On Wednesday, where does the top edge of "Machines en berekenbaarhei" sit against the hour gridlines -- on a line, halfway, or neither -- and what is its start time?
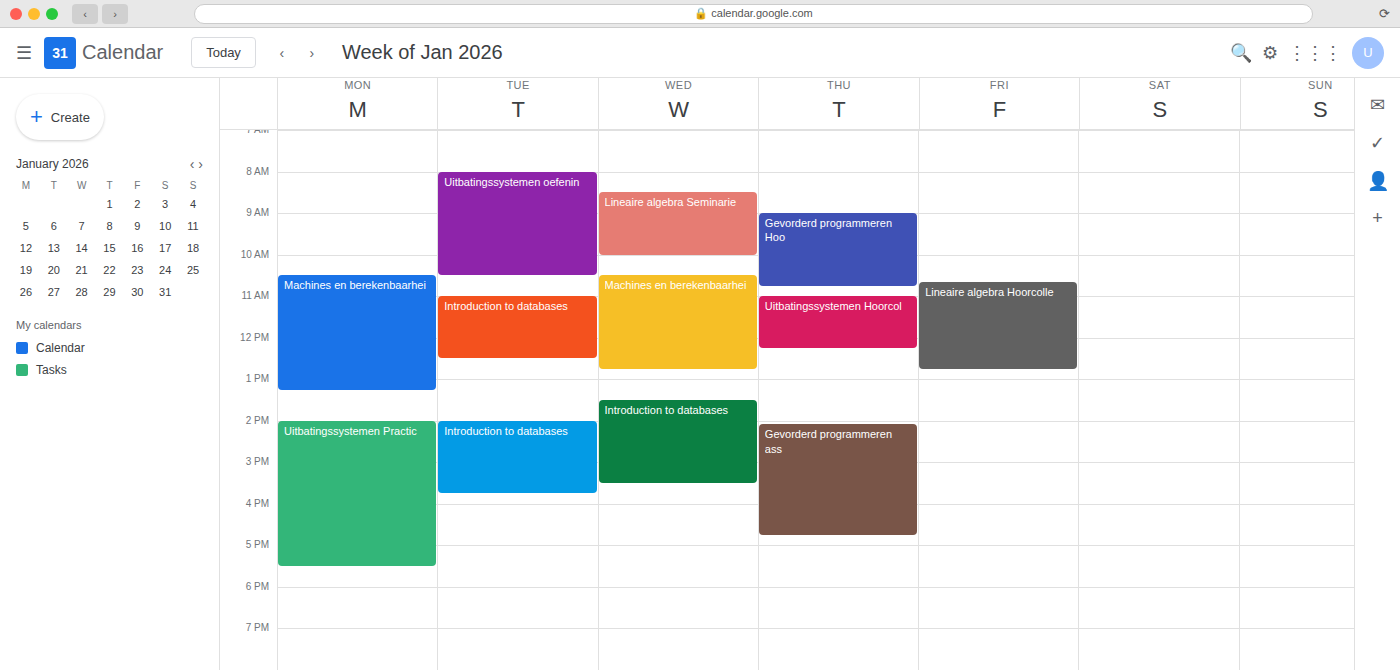
10:30 AM -- halfway between the 10 AM and 11 AM lines.